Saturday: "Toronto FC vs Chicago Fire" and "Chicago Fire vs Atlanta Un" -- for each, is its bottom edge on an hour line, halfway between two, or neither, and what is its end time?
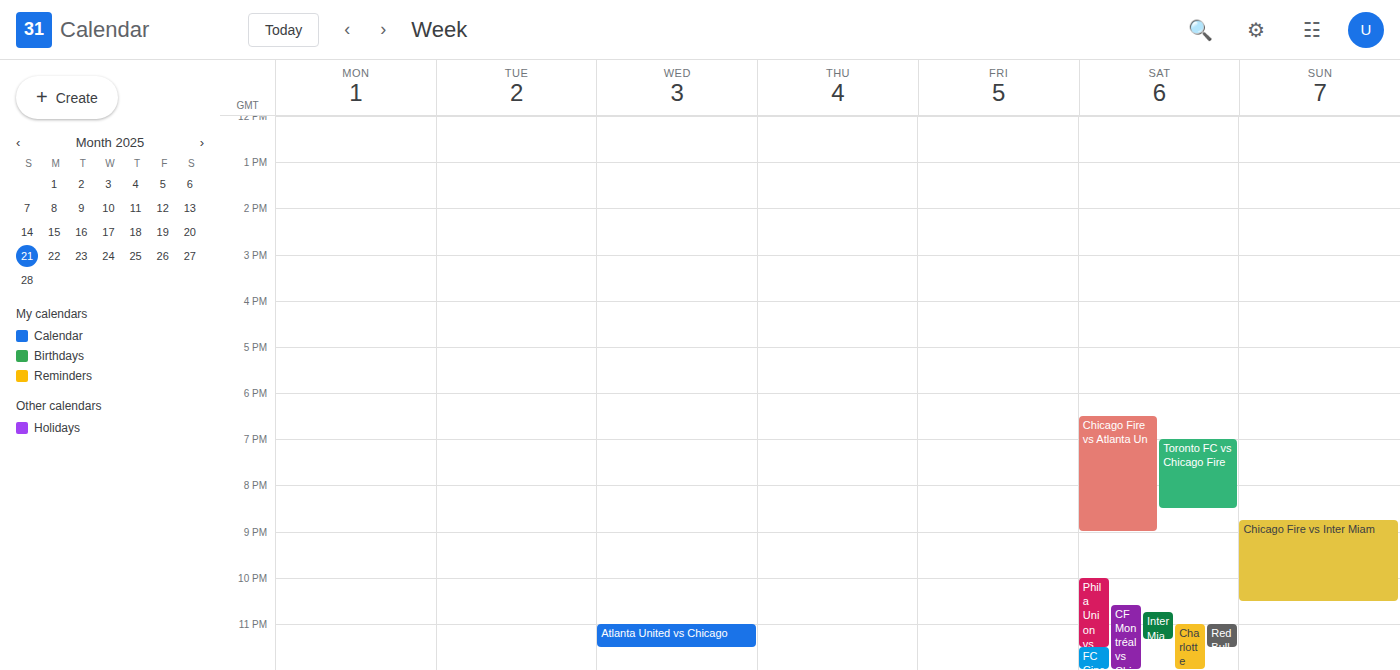
"Toronto FC vs Chicago Fire": 8:30 PM, halfway between the 8 PM and 9 PM lines. "Chicago Fire vs Atlanta Un": 9:00 PM, exactly on the 9 PM line.